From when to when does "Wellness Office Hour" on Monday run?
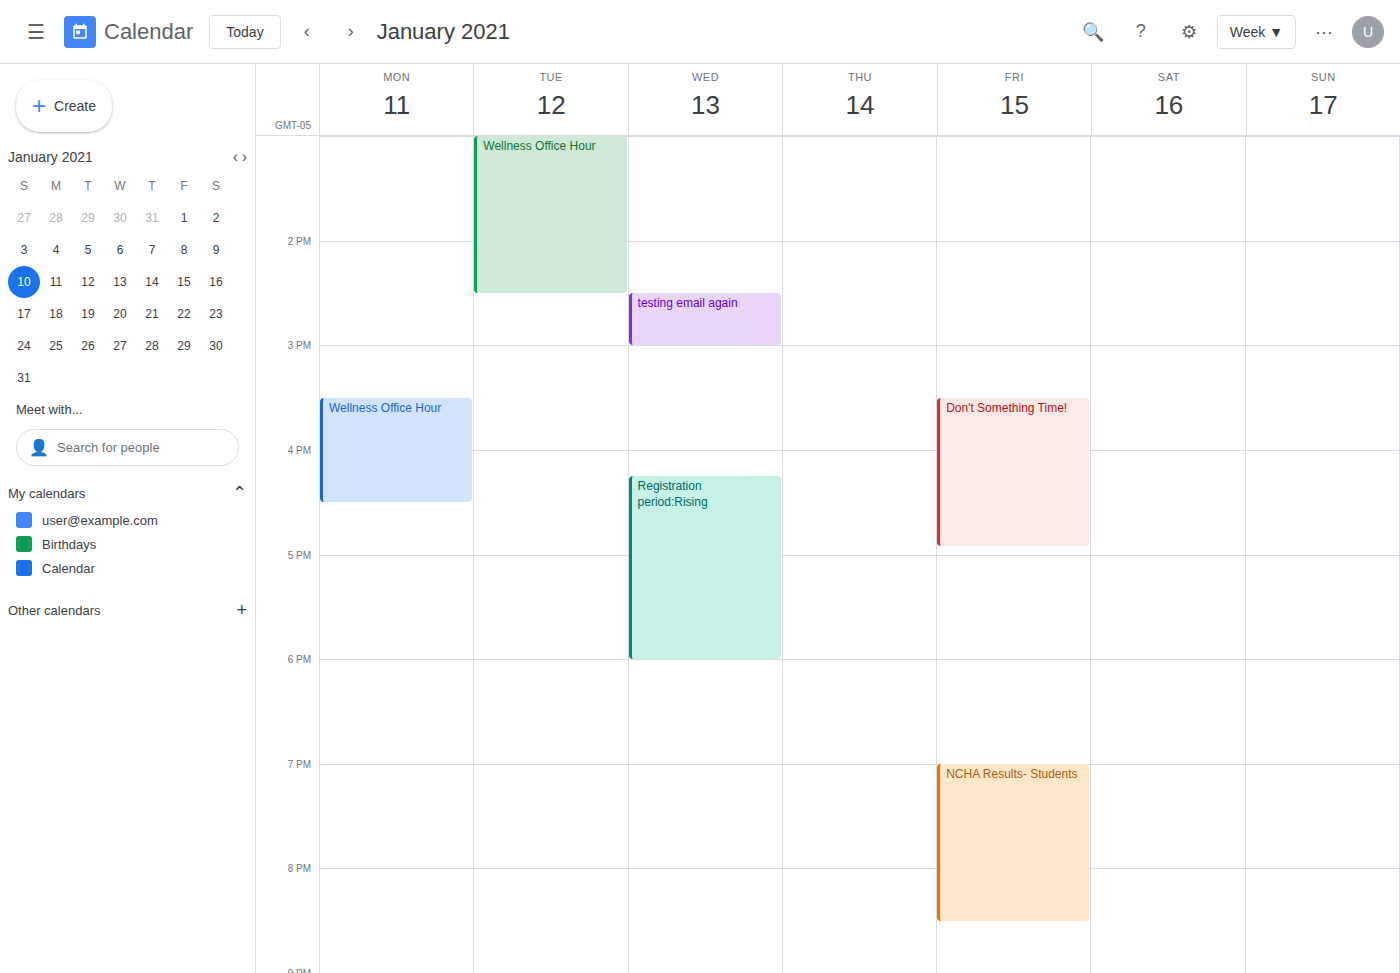
3:30 PM to 4:30 PM